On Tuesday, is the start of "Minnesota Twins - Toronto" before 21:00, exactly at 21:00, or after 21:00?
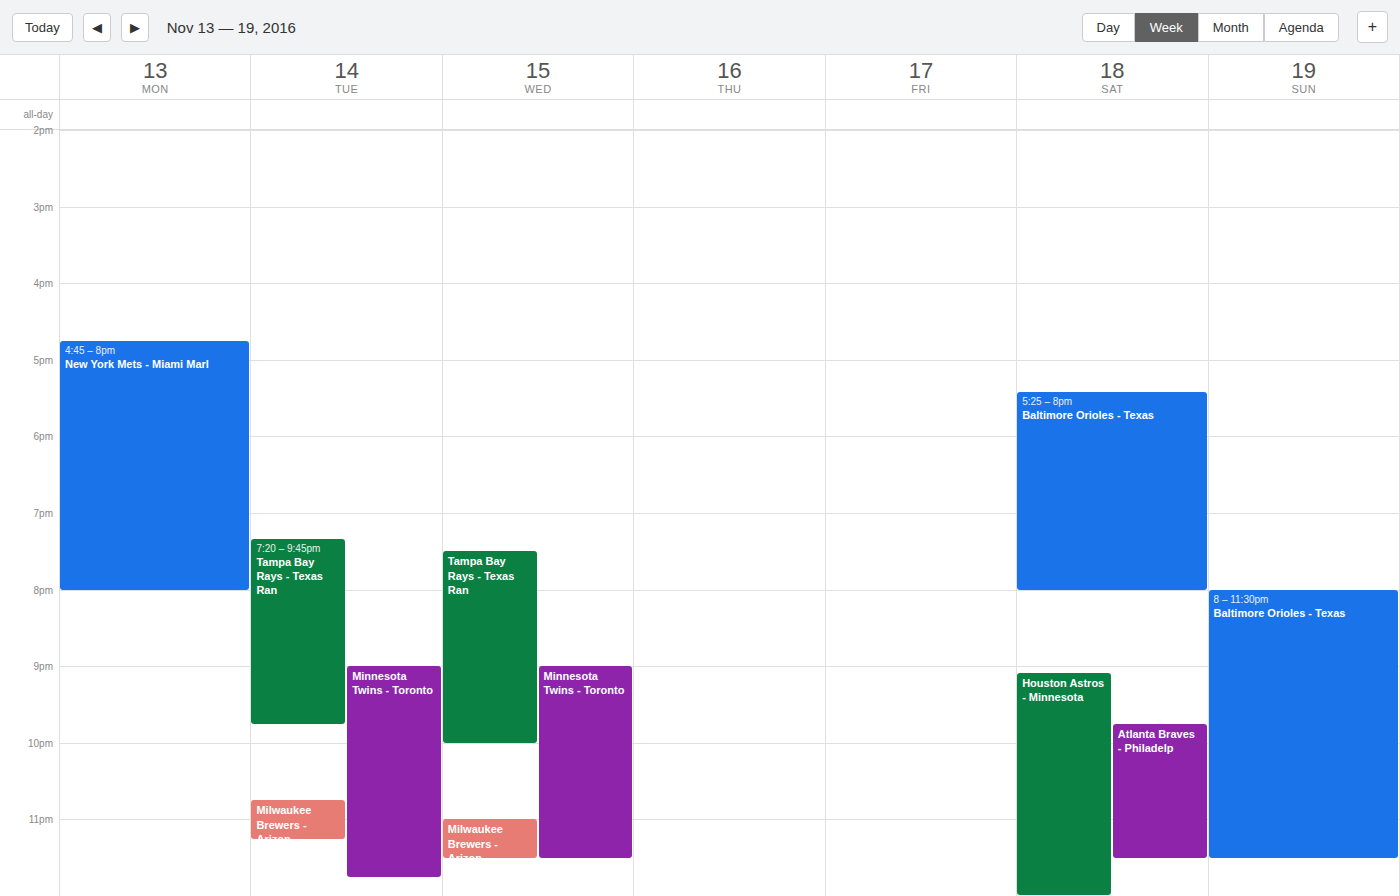
21:00 -- exactly at 21:00, on the 21:00 line.